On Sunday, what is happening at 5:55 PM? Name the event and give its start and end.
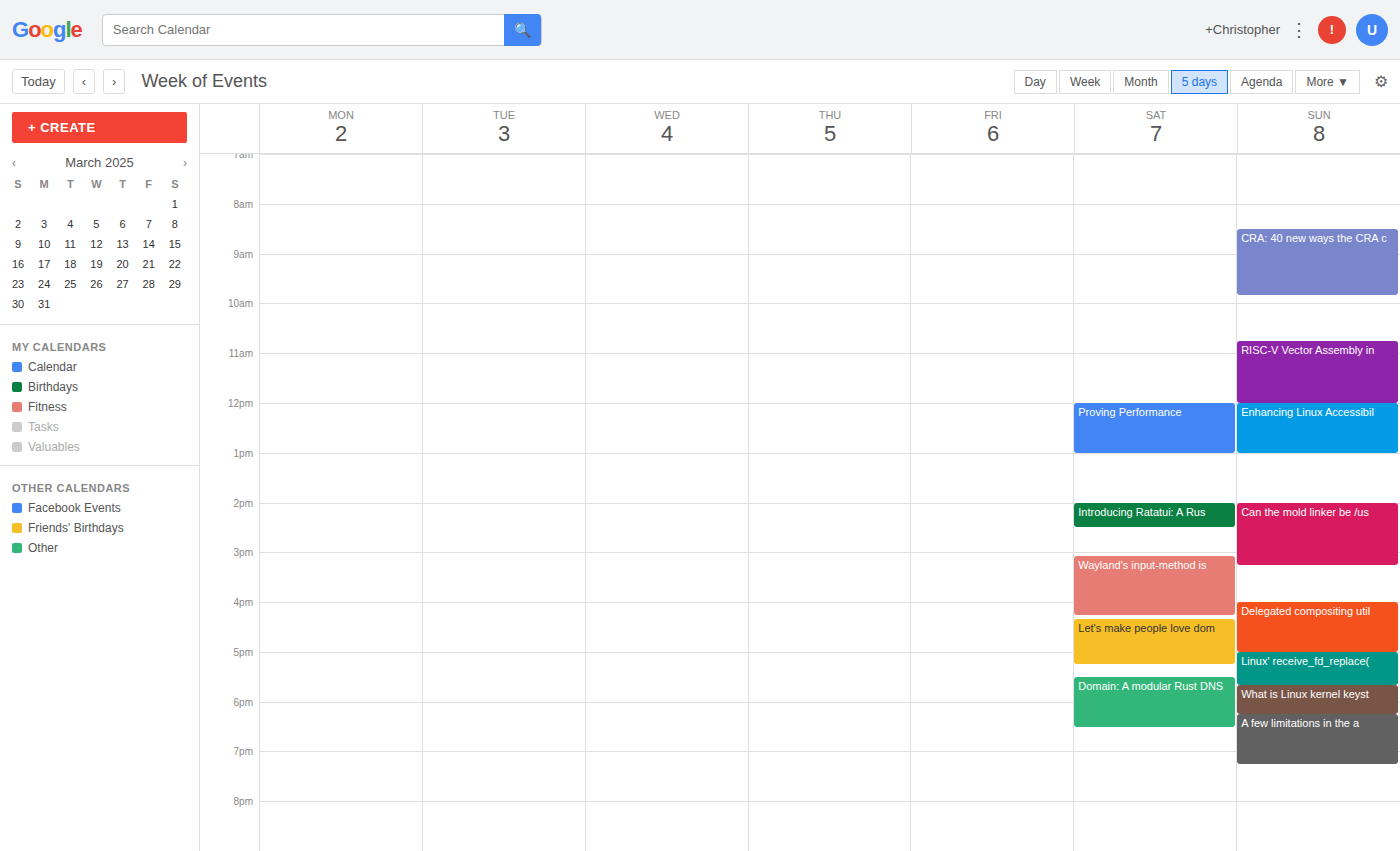
"What is Linux kernel keyst", 5:40 PM to 6:15 PM